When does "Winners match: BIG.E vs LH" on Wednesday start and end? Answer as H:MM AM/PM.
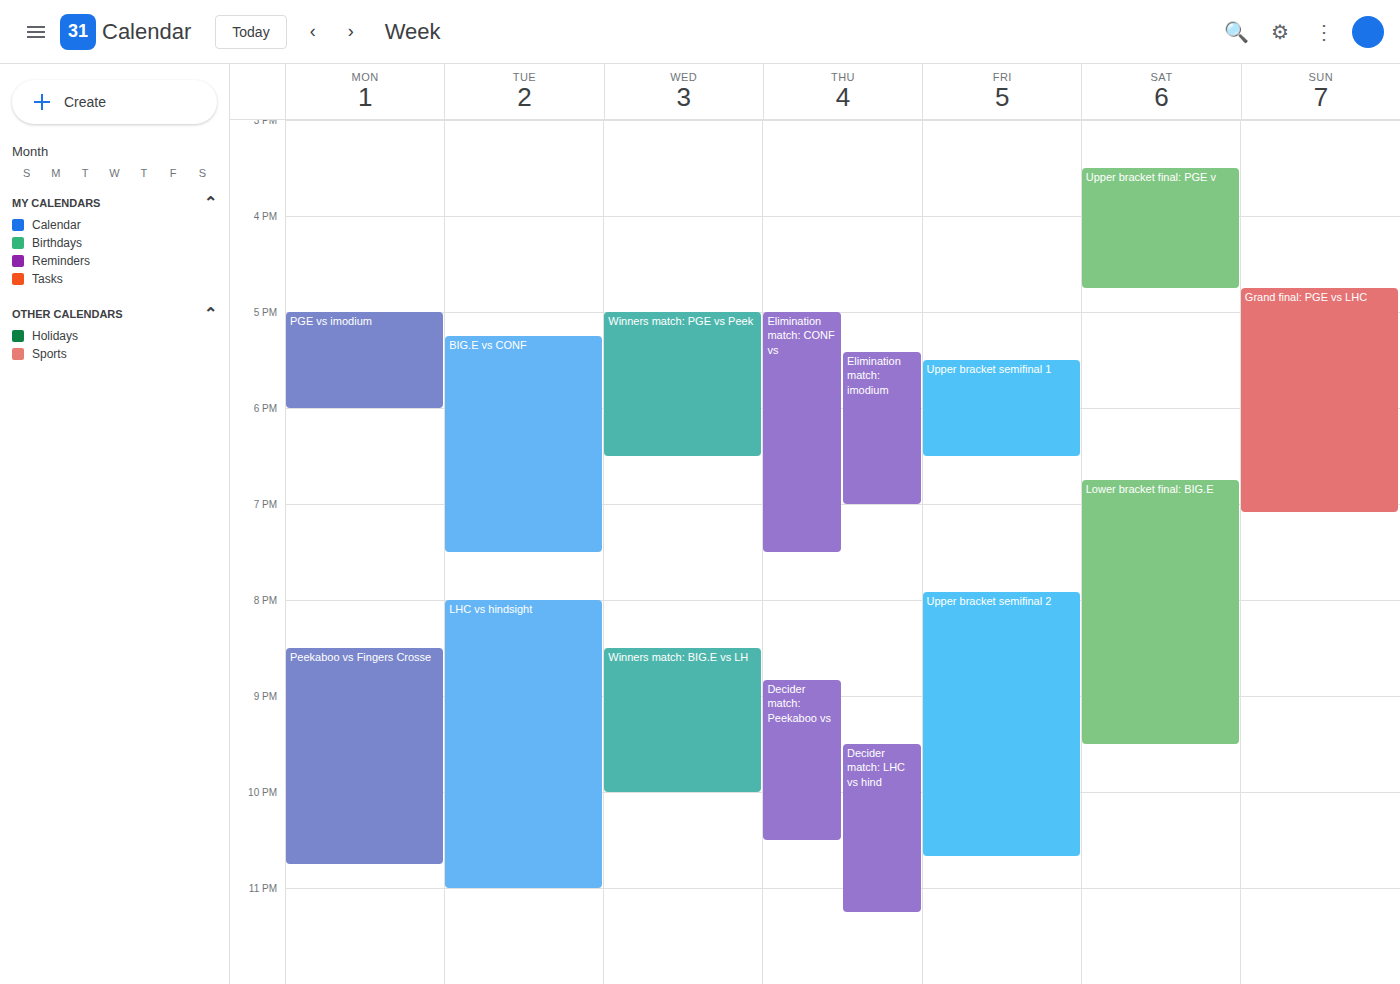
8:30 PM to 10:00 PM